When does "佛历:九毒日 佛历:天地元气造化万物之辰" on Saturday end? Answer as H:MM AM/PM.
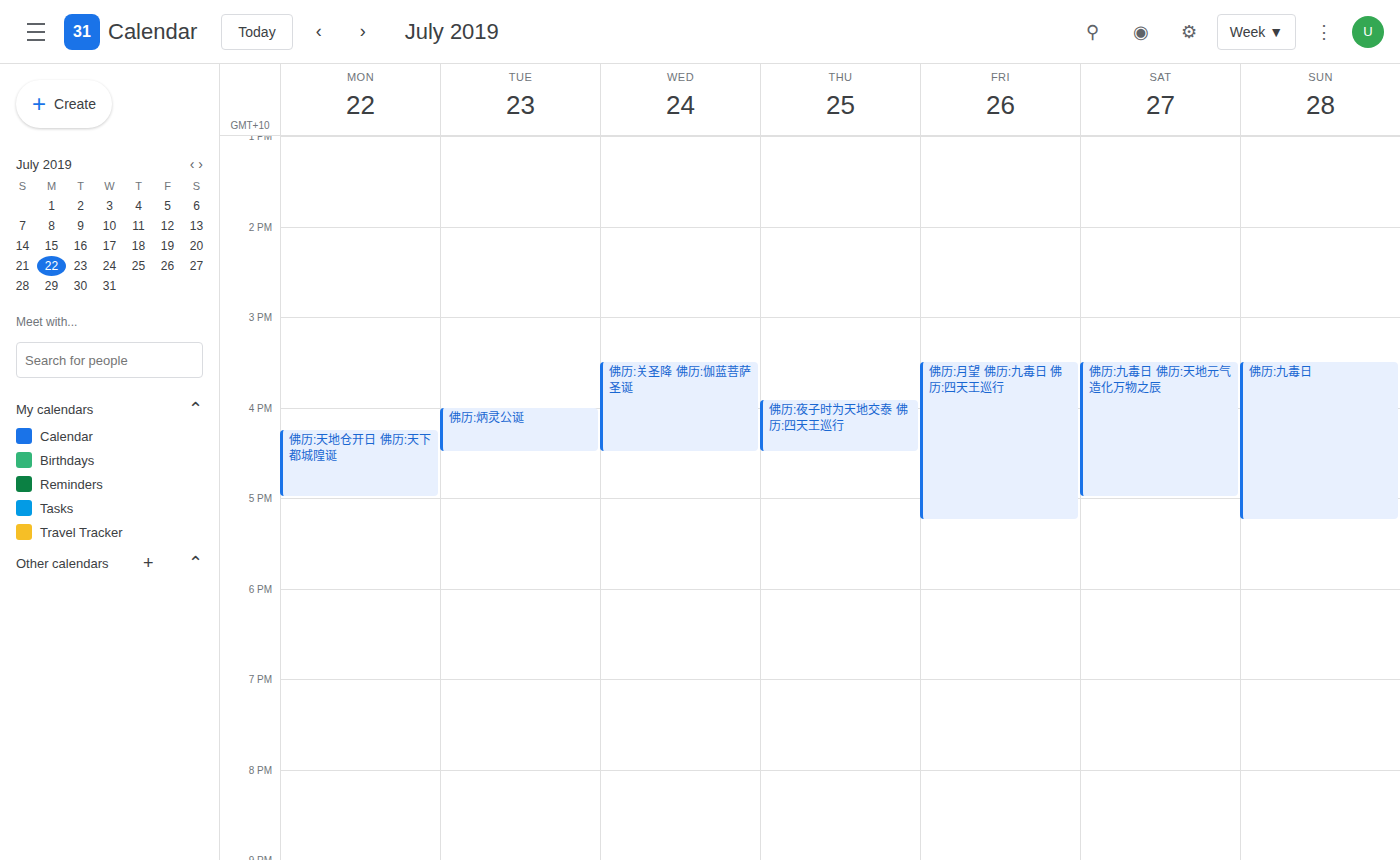
5:00 PM